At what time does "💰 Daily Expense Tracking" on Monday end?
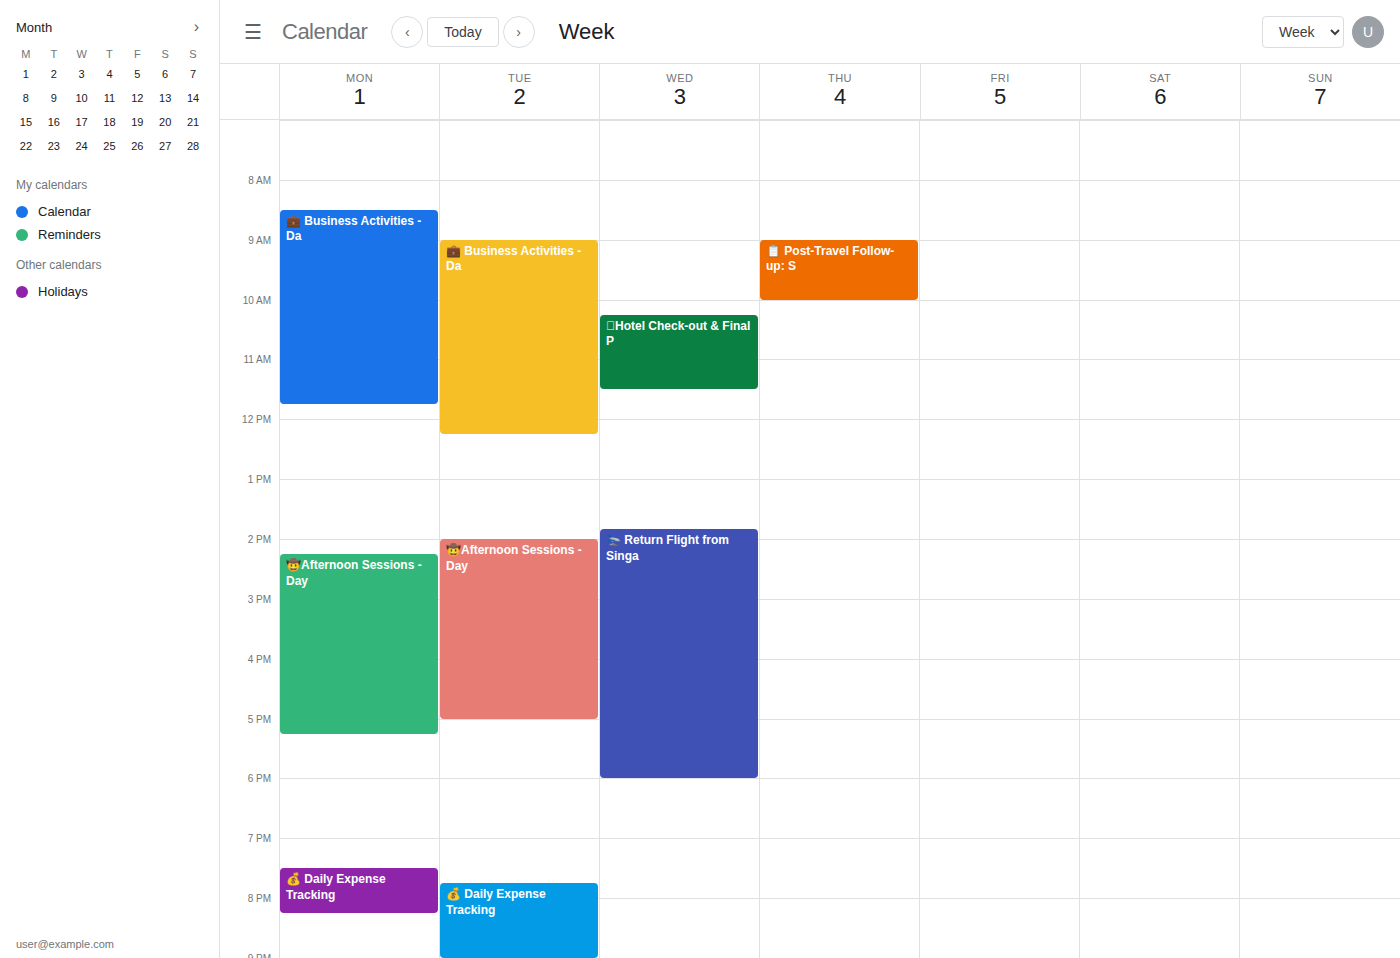
8:15 PM